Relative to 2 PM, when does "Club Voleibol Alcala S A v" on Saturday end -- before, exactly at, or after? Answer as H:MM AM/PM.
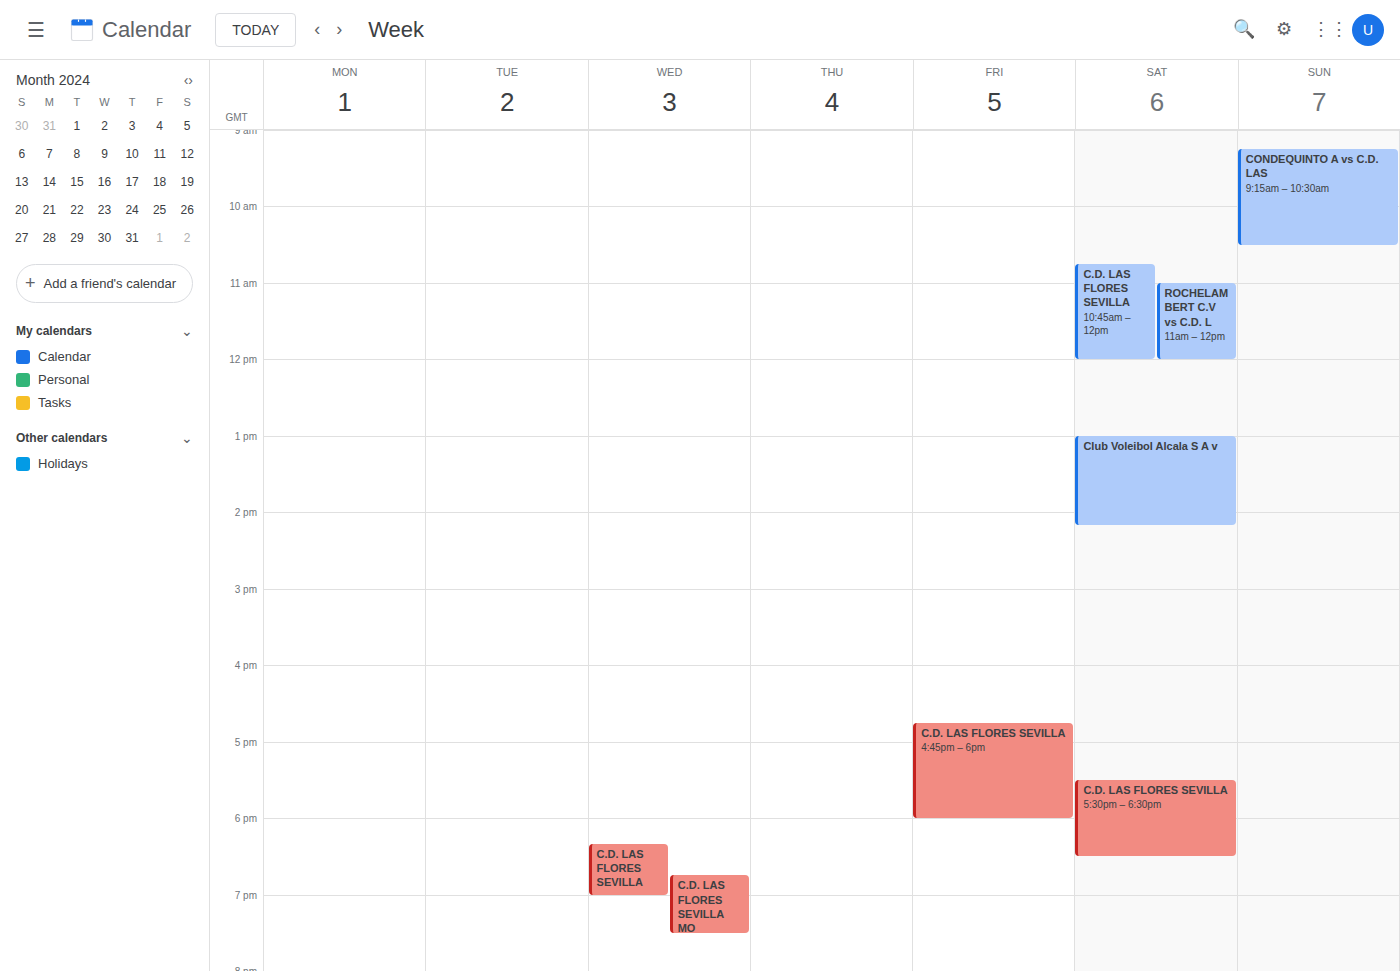
2:10 PM -- after 2 PM, 10 minutes below the 2 PM line.